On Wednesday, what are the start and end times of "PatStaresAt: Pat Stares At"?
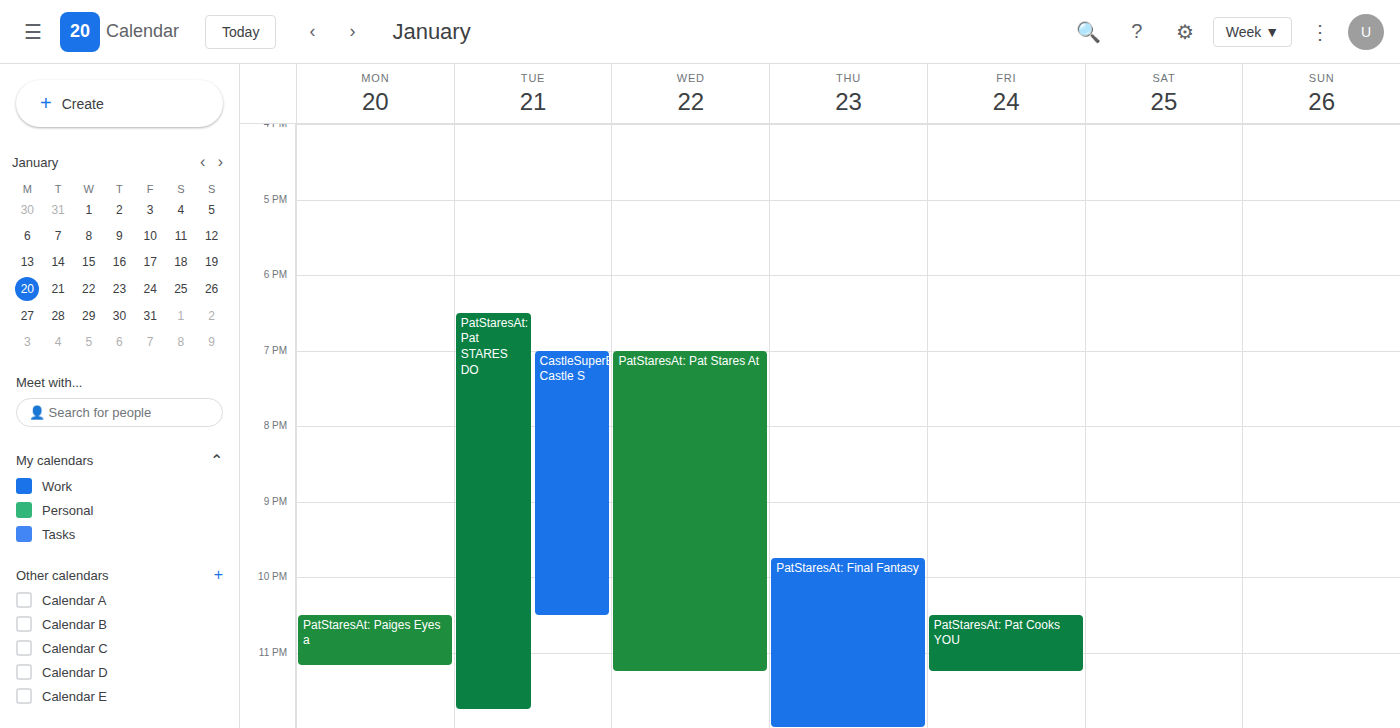
7:00 PM to 11:15 PM